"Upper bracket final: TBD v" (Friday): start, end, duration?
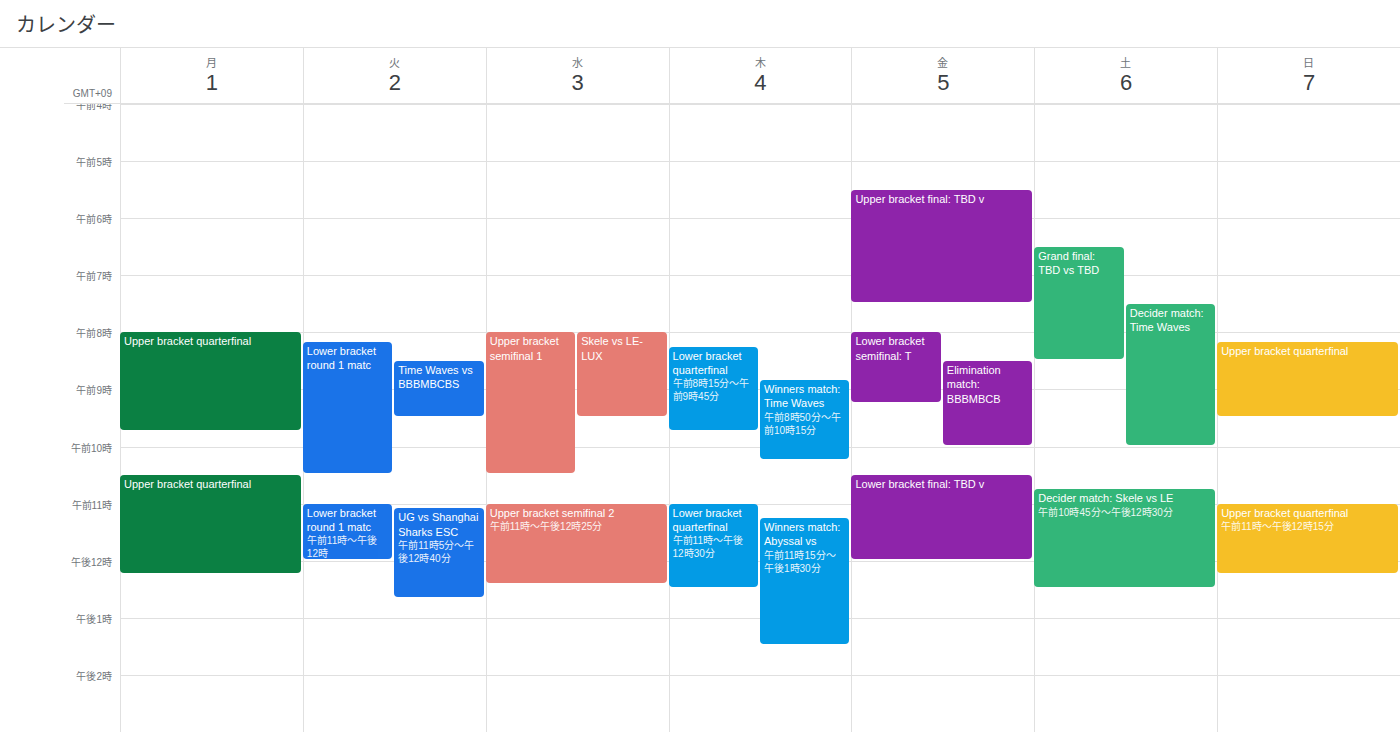
5:30 AM to 7:30 AM, 2 hours